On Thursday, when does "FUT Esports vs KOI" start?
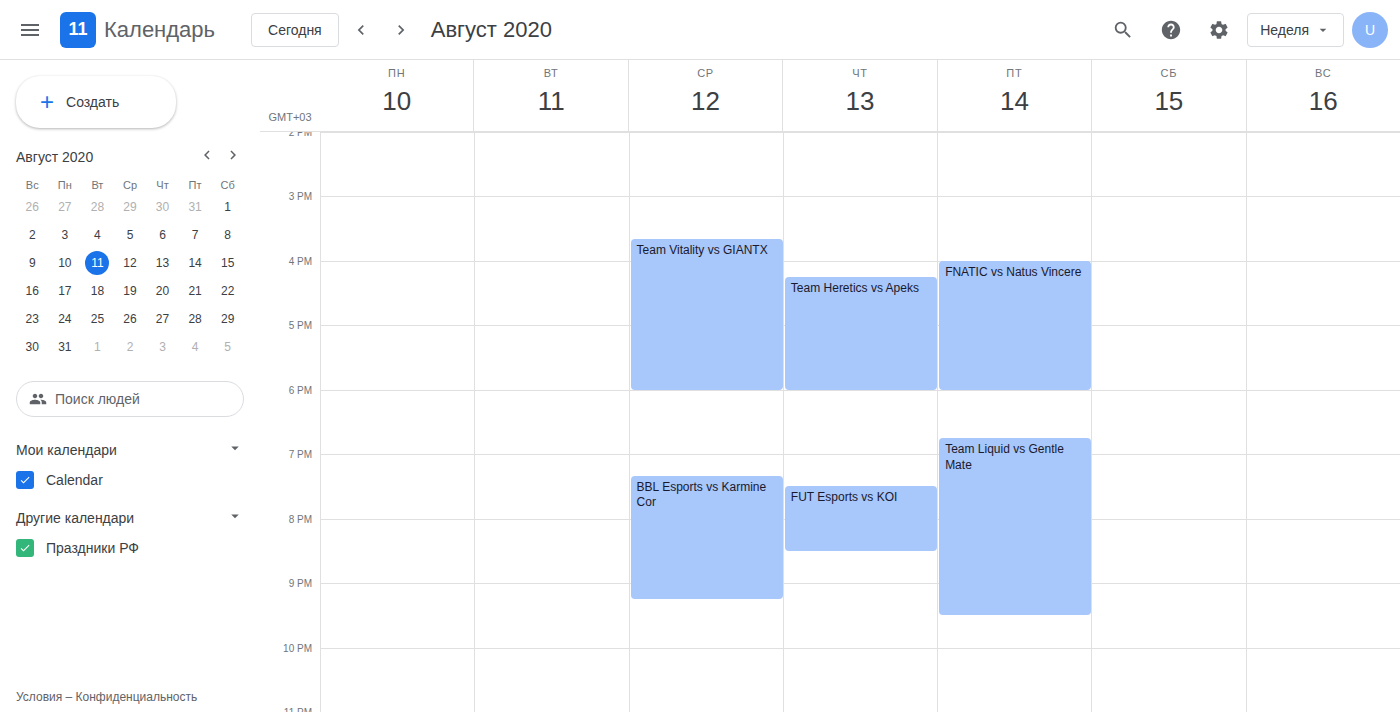
7:30 PM